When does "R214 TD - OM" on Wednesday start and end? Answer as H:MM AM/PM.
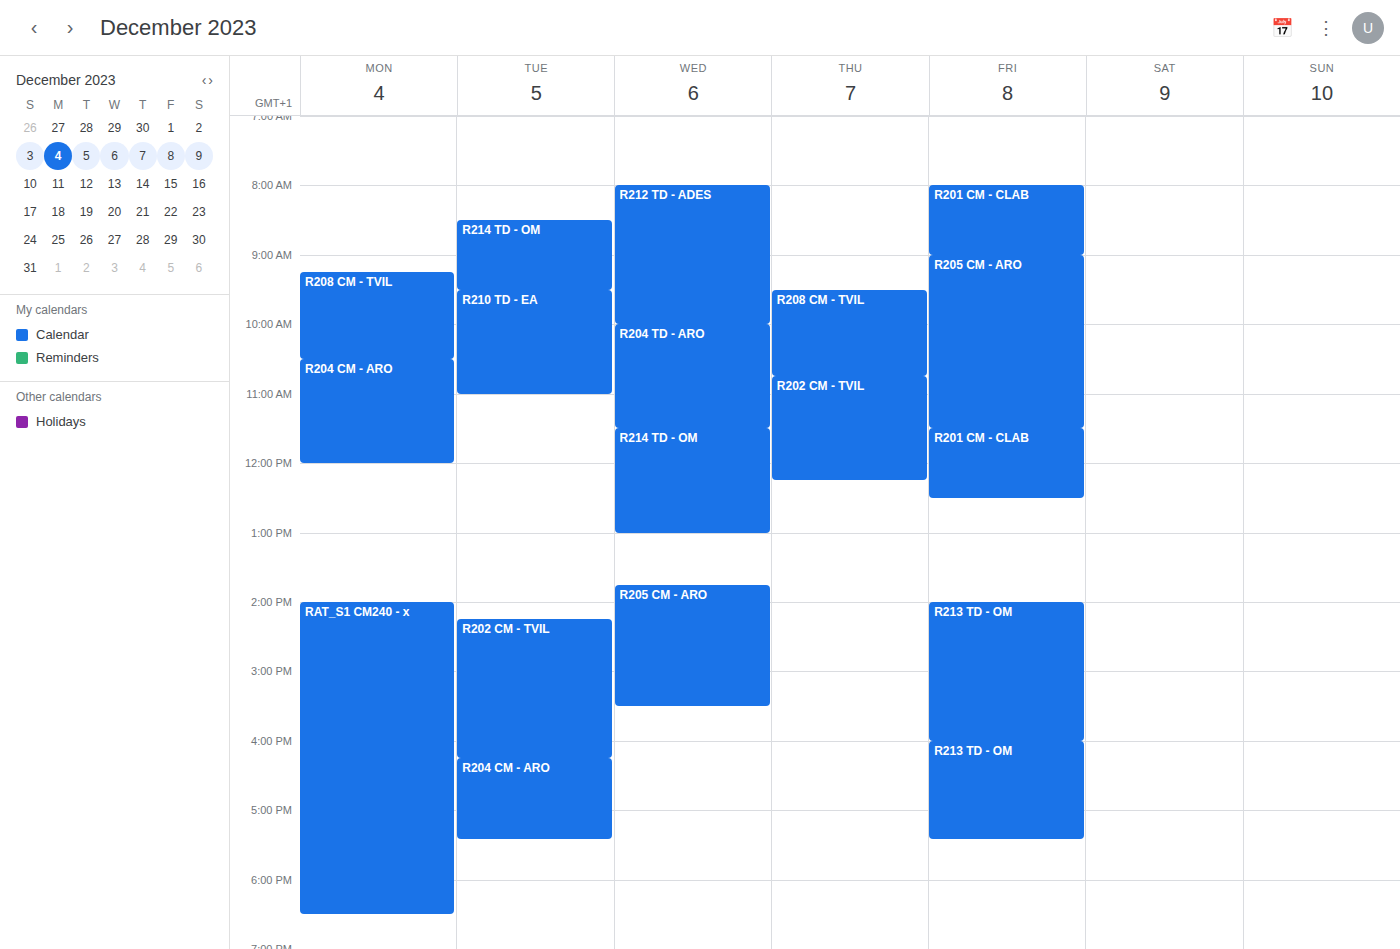
11:30 AM to 1:00 PM